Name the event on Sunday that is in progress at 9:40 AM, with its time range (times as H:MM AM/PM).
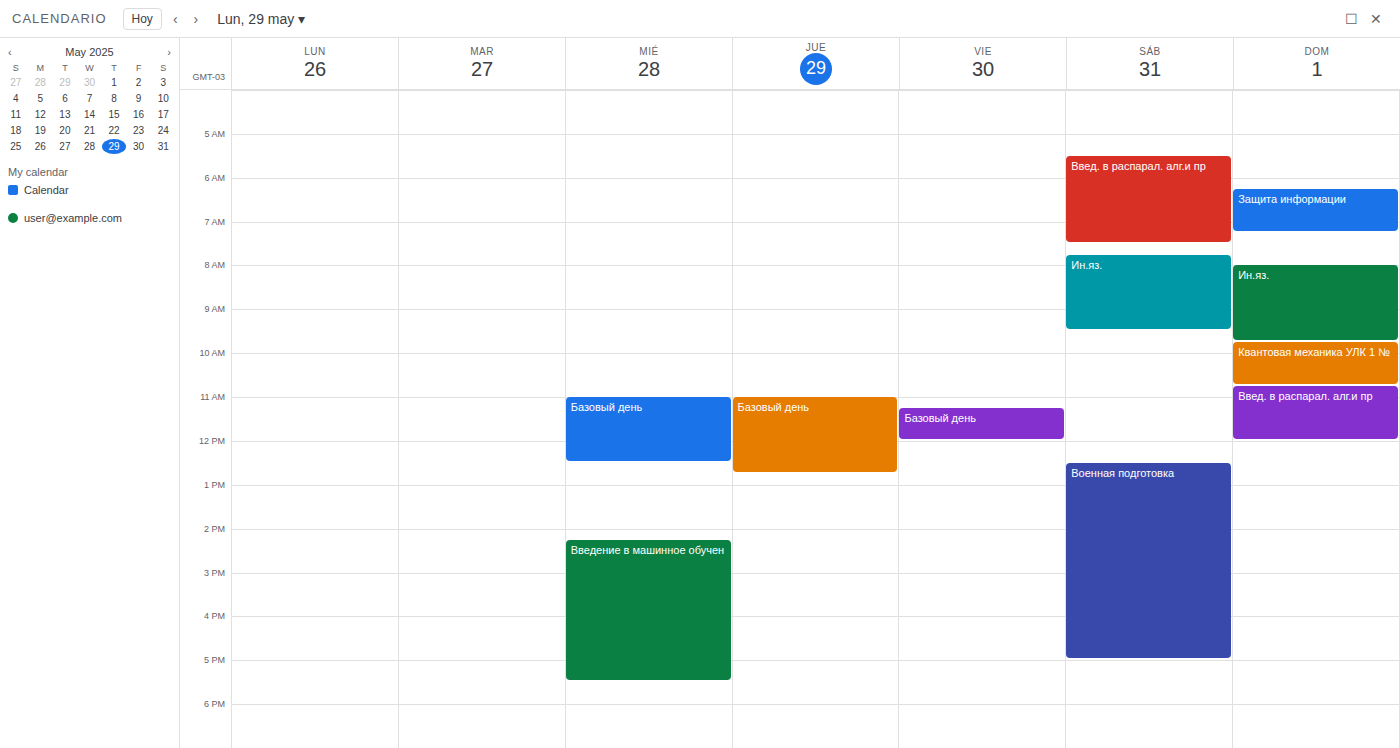
"Ин.яз.", 8:00 AM to 9:45 AM